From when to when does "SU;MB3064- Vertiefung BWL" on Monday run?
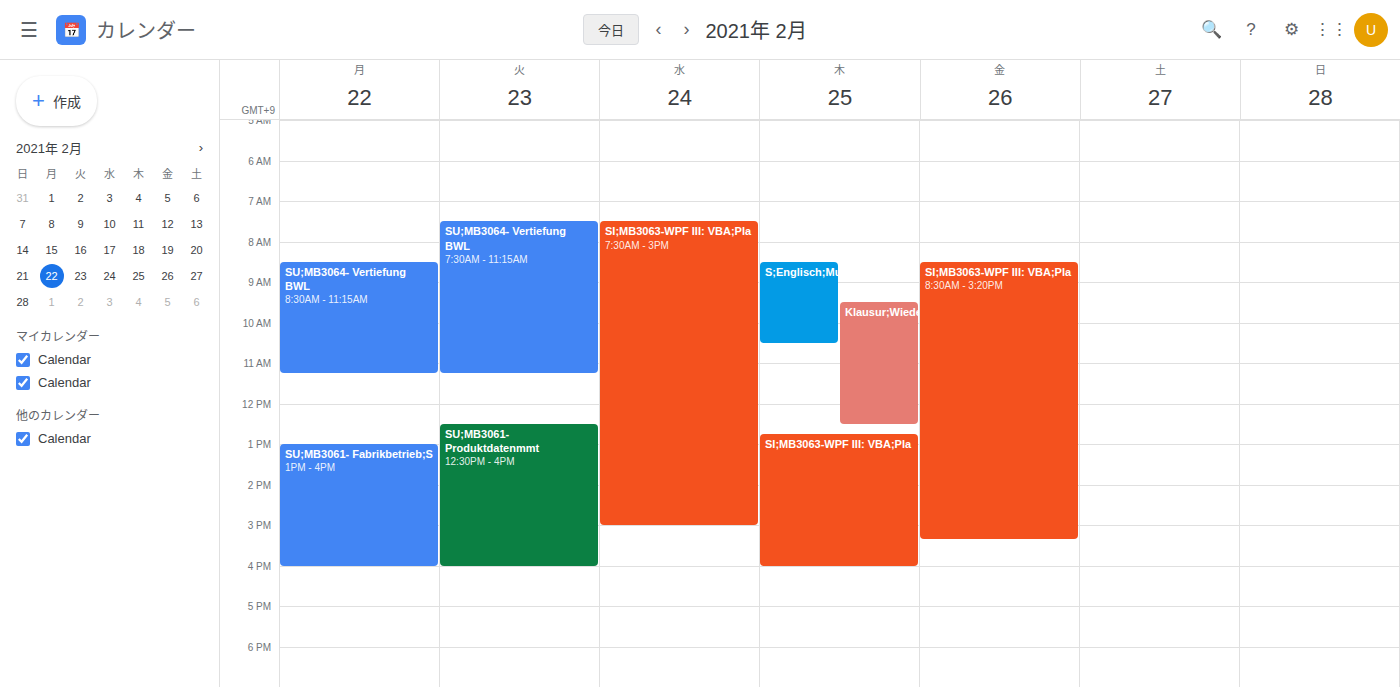
8:30 AM to 11:15 AM